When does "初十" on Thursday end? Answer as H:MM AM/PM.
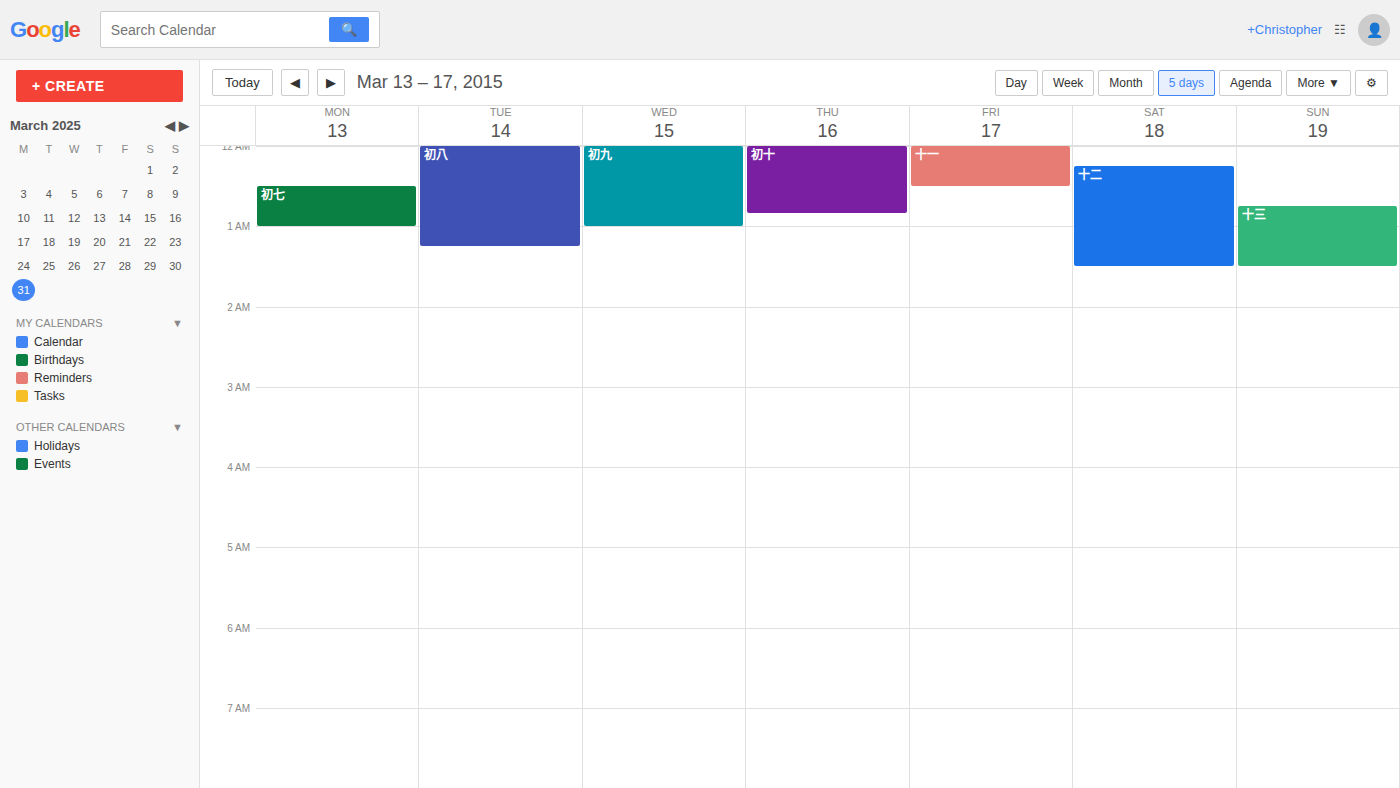
12:50 AM